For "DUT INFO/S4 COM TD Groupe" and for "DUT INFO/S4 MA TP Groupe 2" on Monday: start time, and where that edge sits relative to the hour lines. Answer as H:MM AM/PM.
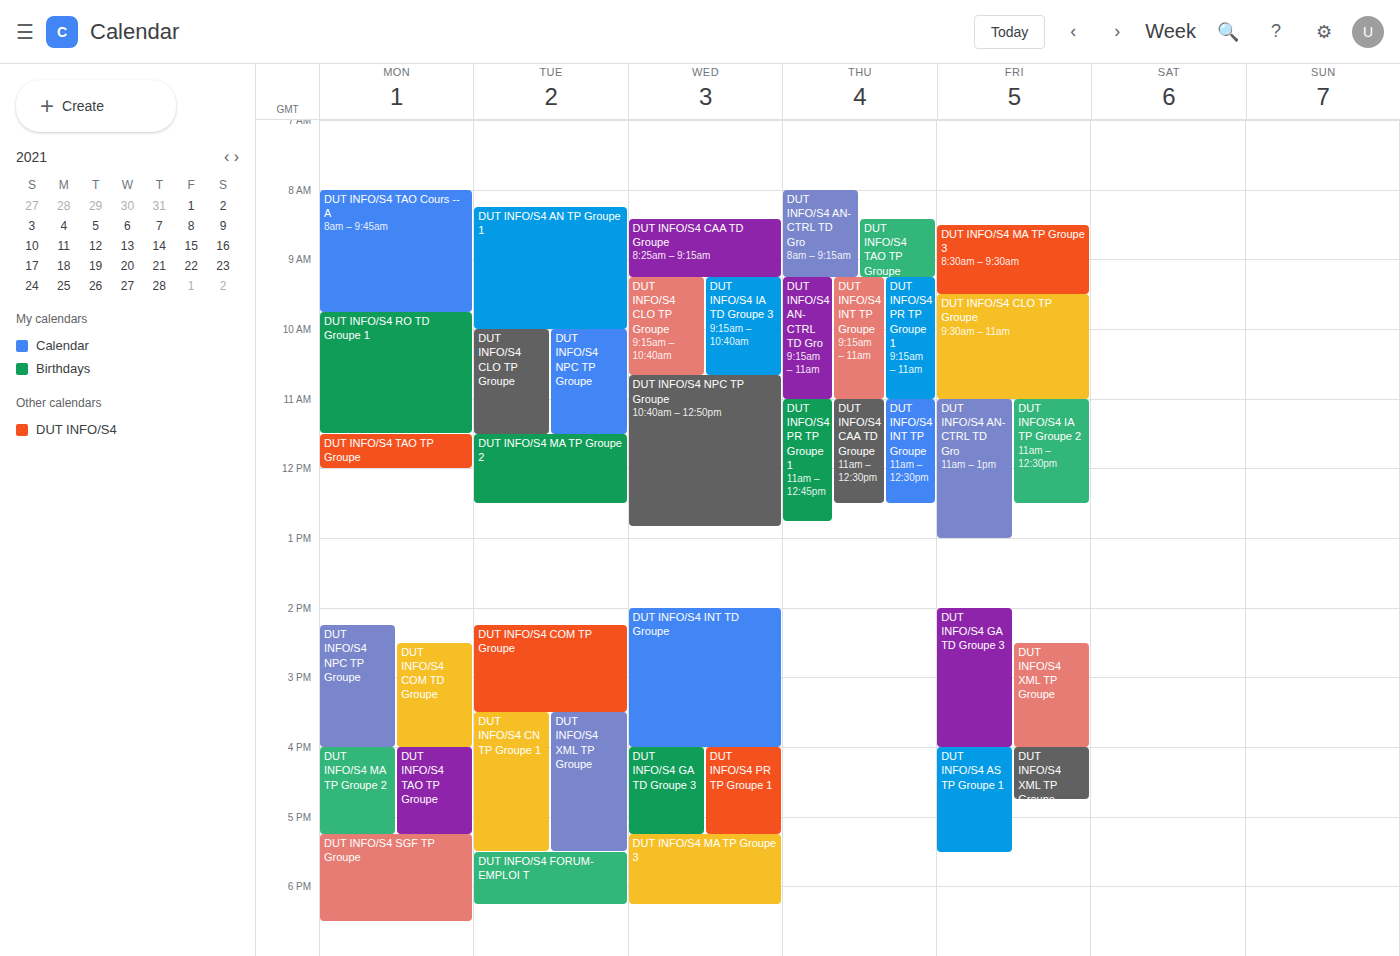
"DUT INFO/S4 COM TD Groupe": 2:30 PM, halfway between the 2 PM and 3 PM lines. "DUT INFO/S4 MA TP Groupe 2": 4:00 PM, exactly on the 4 PM line.